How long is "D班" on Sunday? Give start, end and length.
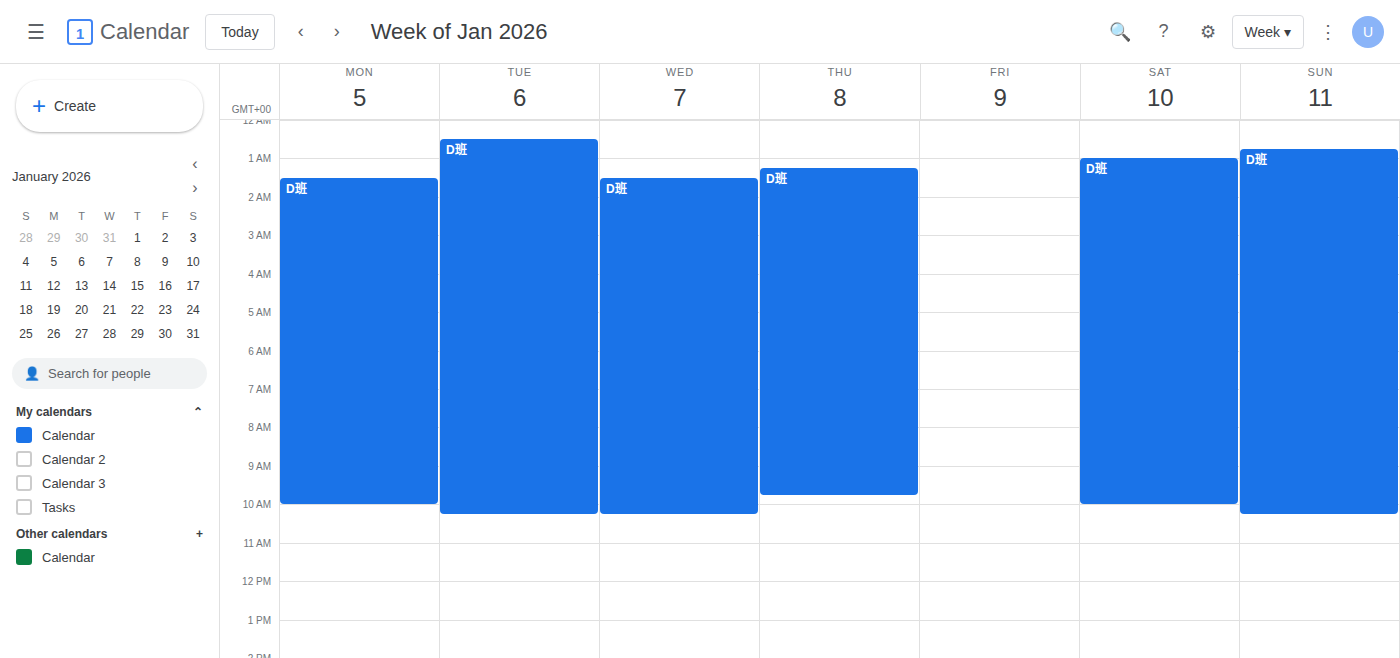
12:45 AM to 10:15 AM, 9 hours 30 minutes